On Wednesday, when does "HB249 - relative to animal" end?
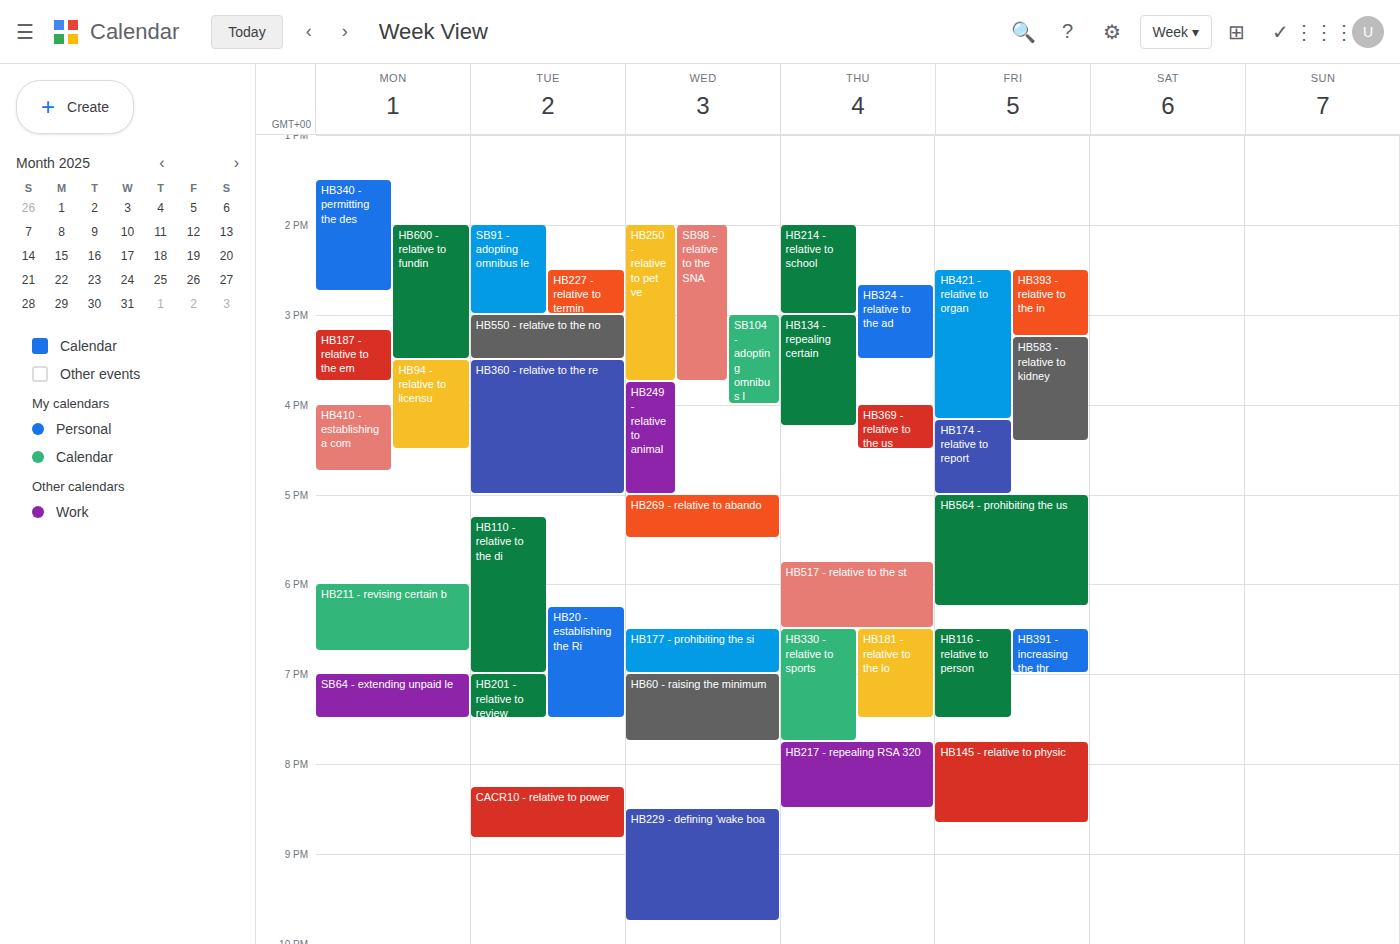
5:00 PM